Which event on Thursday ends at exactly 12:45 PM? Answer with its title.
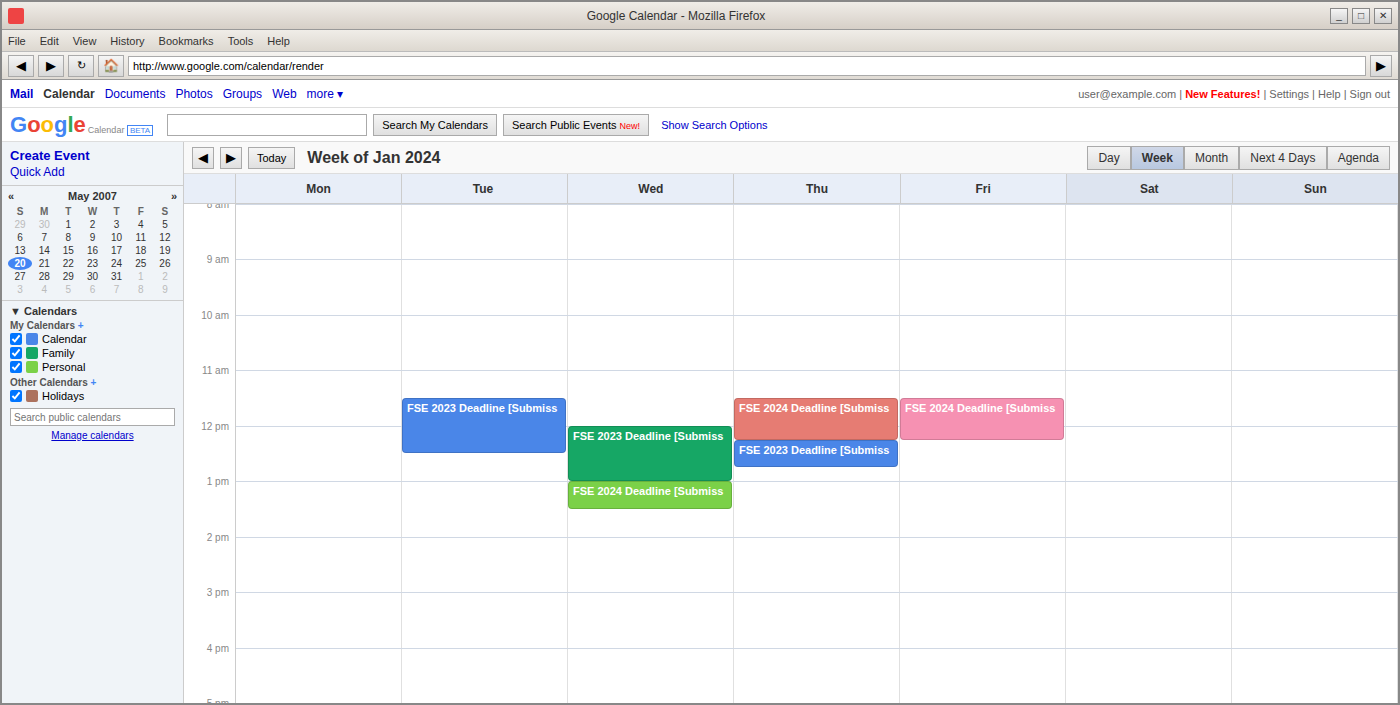
"FSE 2023 Deadline [Submiss"